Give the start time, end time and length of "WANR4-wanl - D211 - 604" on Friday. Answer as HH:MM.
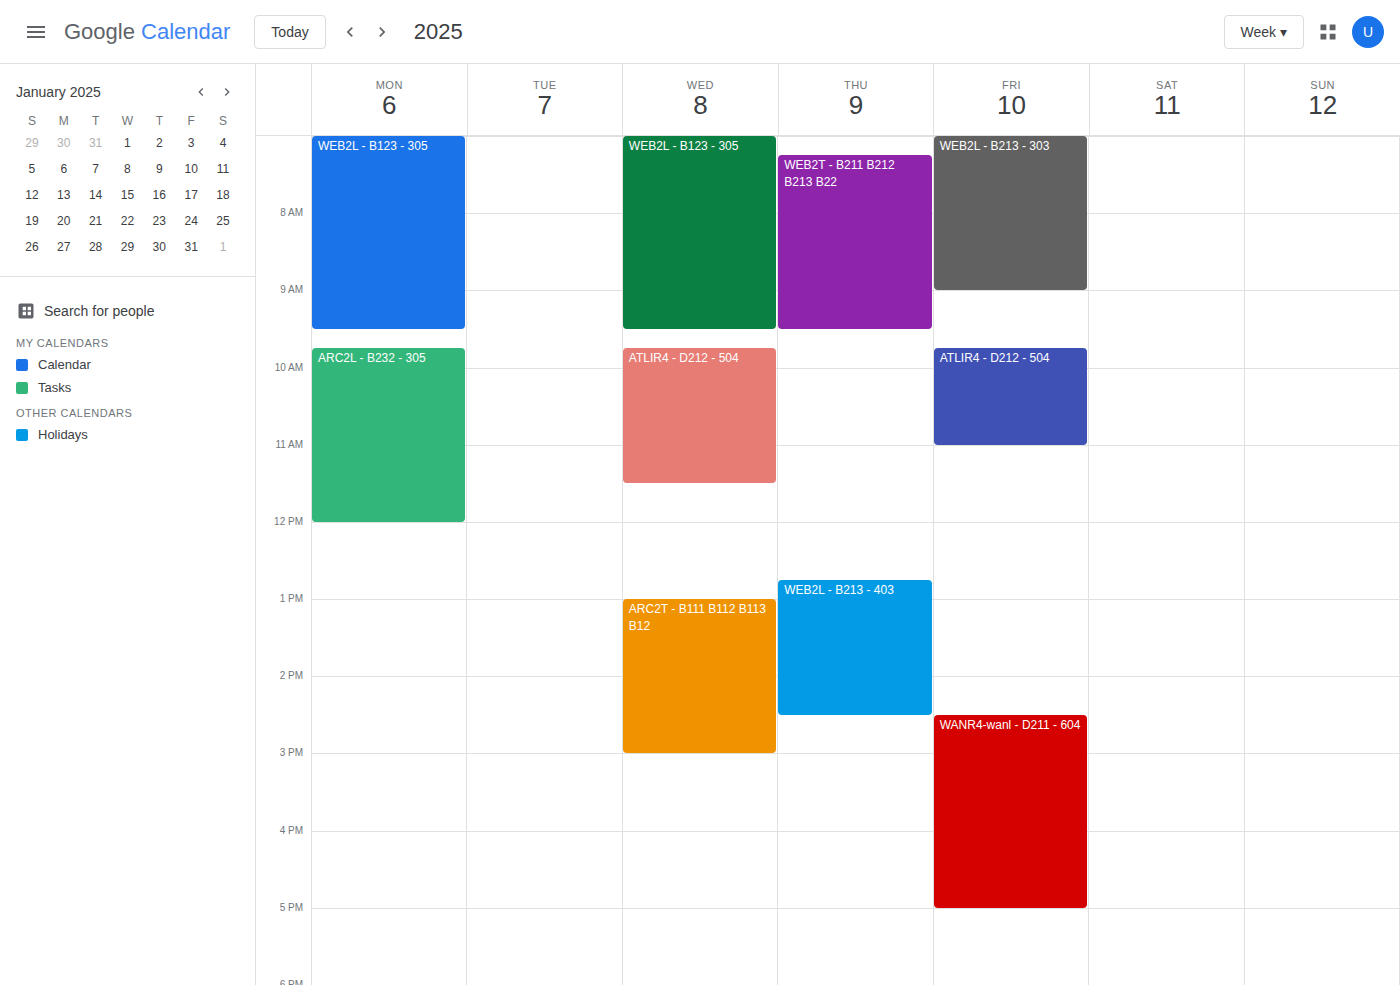
14:30 to 17:00, 2 hours 30 minutes